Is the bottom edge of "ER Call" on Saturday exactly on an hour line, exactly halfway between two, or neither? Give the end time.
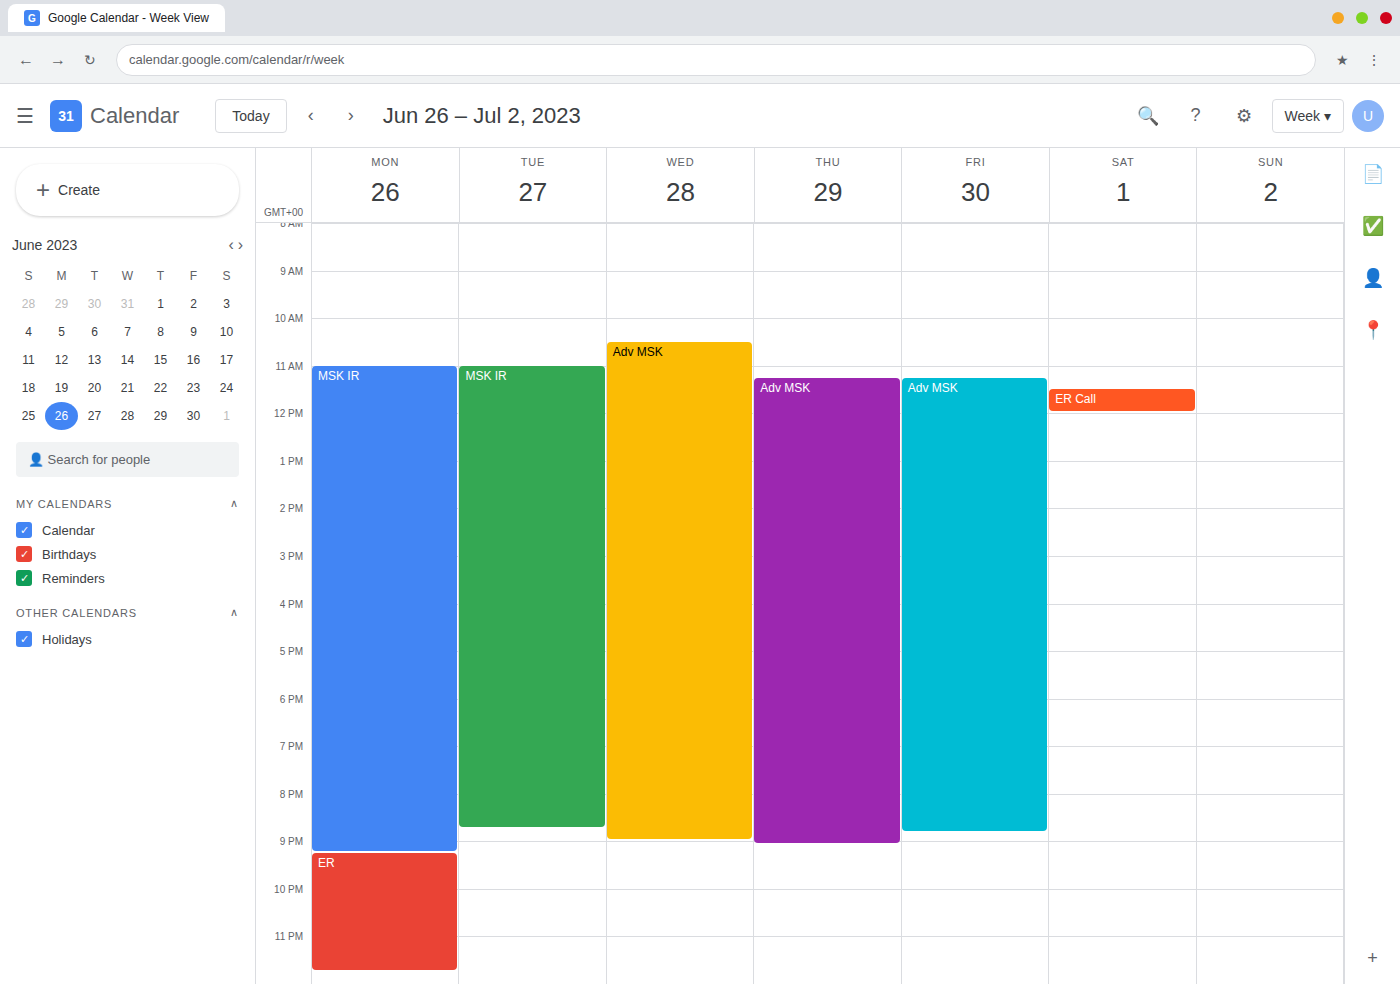
12:00 PM -- exactly on the 12 PM line.